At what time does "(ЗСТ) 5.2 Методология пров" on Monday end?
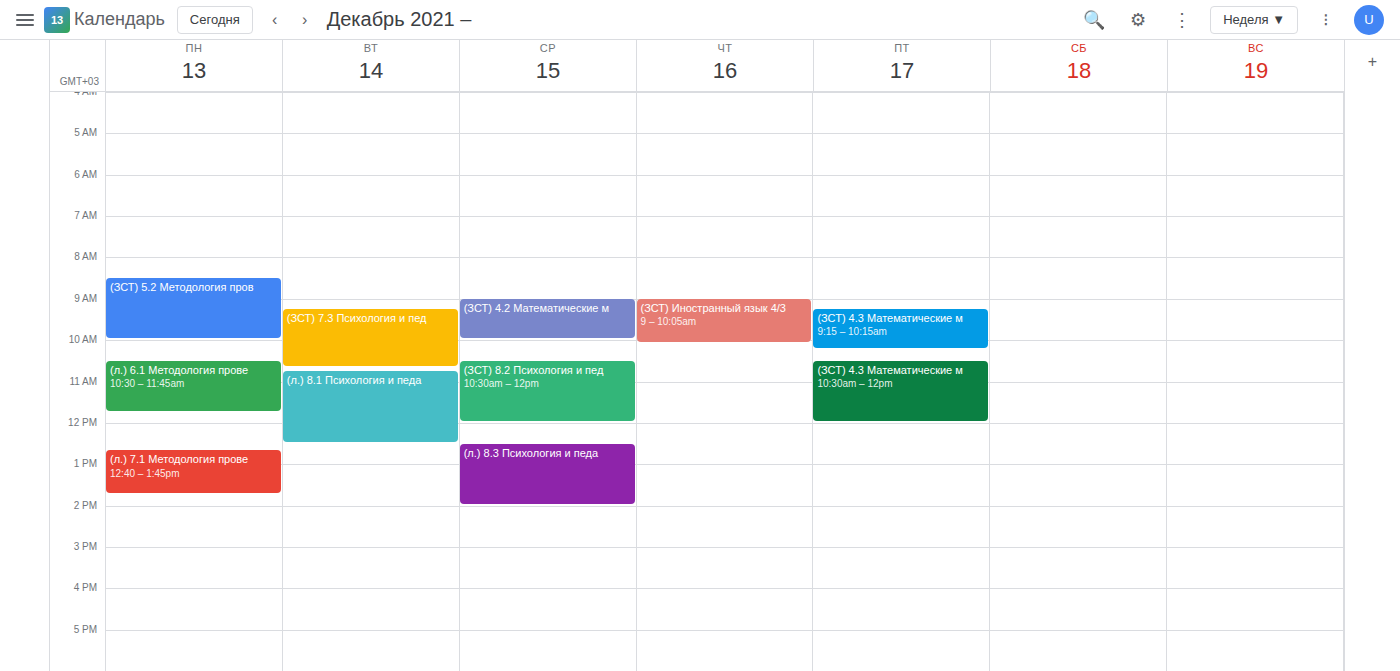
10:00 AM